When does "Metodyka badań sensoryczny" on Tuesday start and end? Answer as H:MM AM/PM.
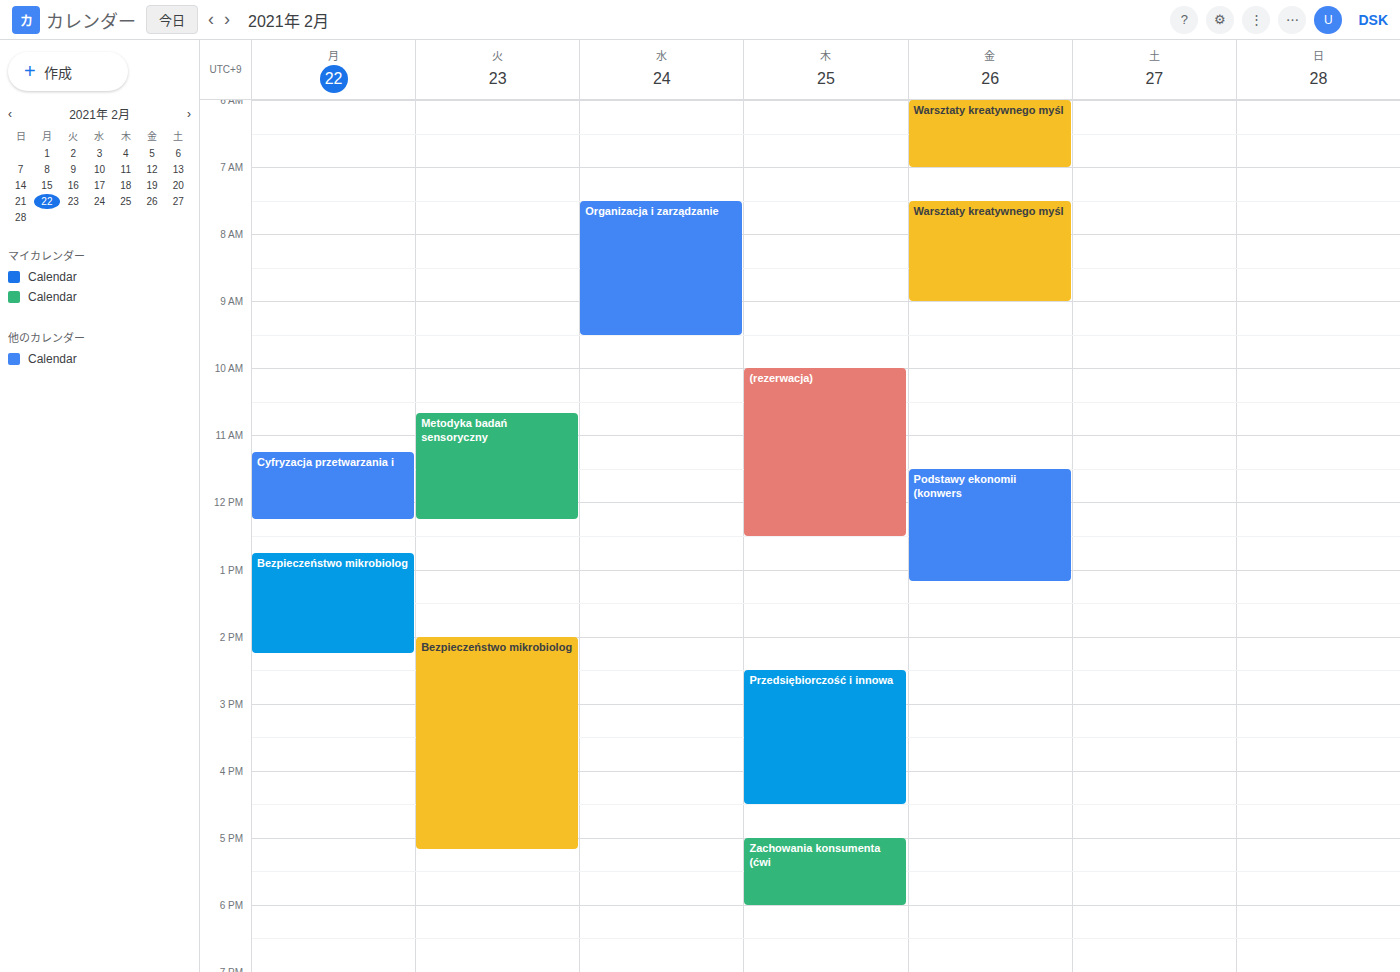
10:40 AM to 12:15 PM